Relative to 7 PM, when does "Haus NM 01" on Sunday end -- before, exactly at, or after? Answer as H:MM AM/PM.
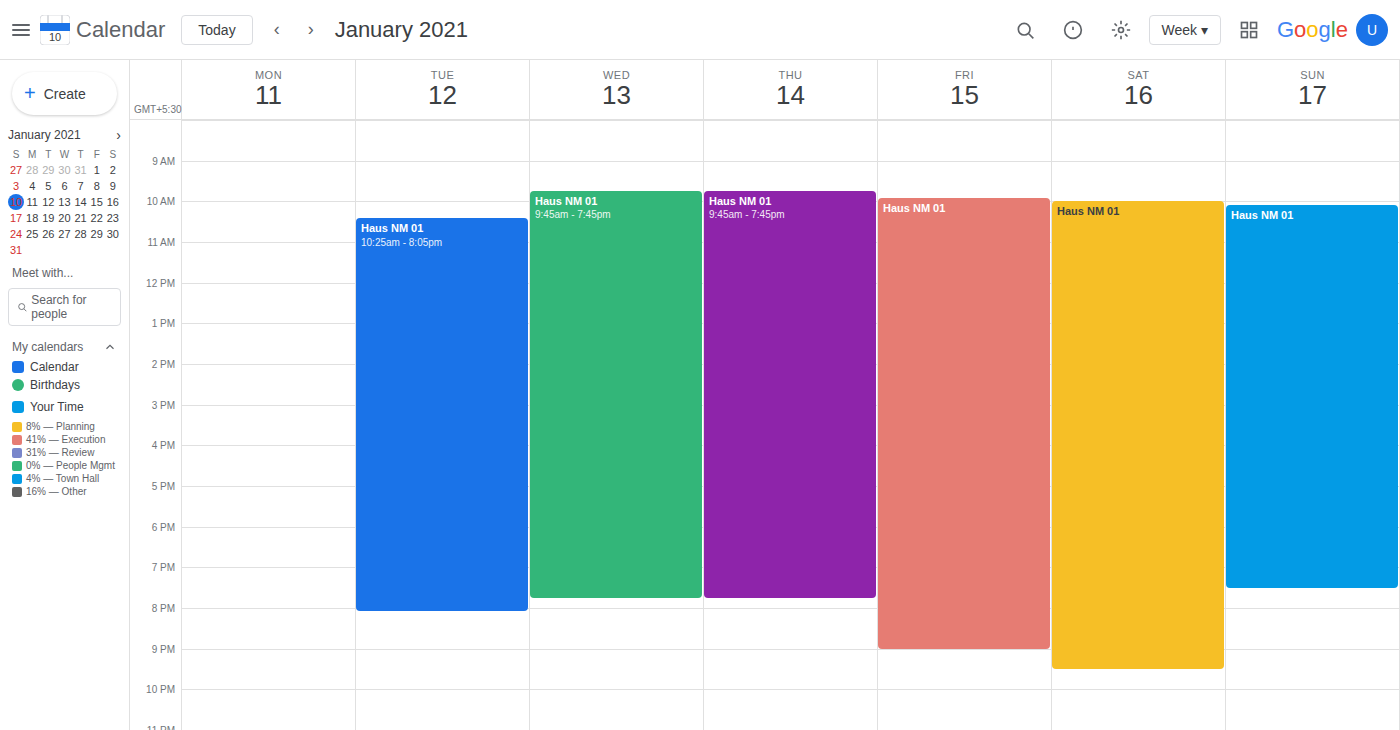
7:30 PM -- after 7 PM, 30 minutes below the 7 PM line.